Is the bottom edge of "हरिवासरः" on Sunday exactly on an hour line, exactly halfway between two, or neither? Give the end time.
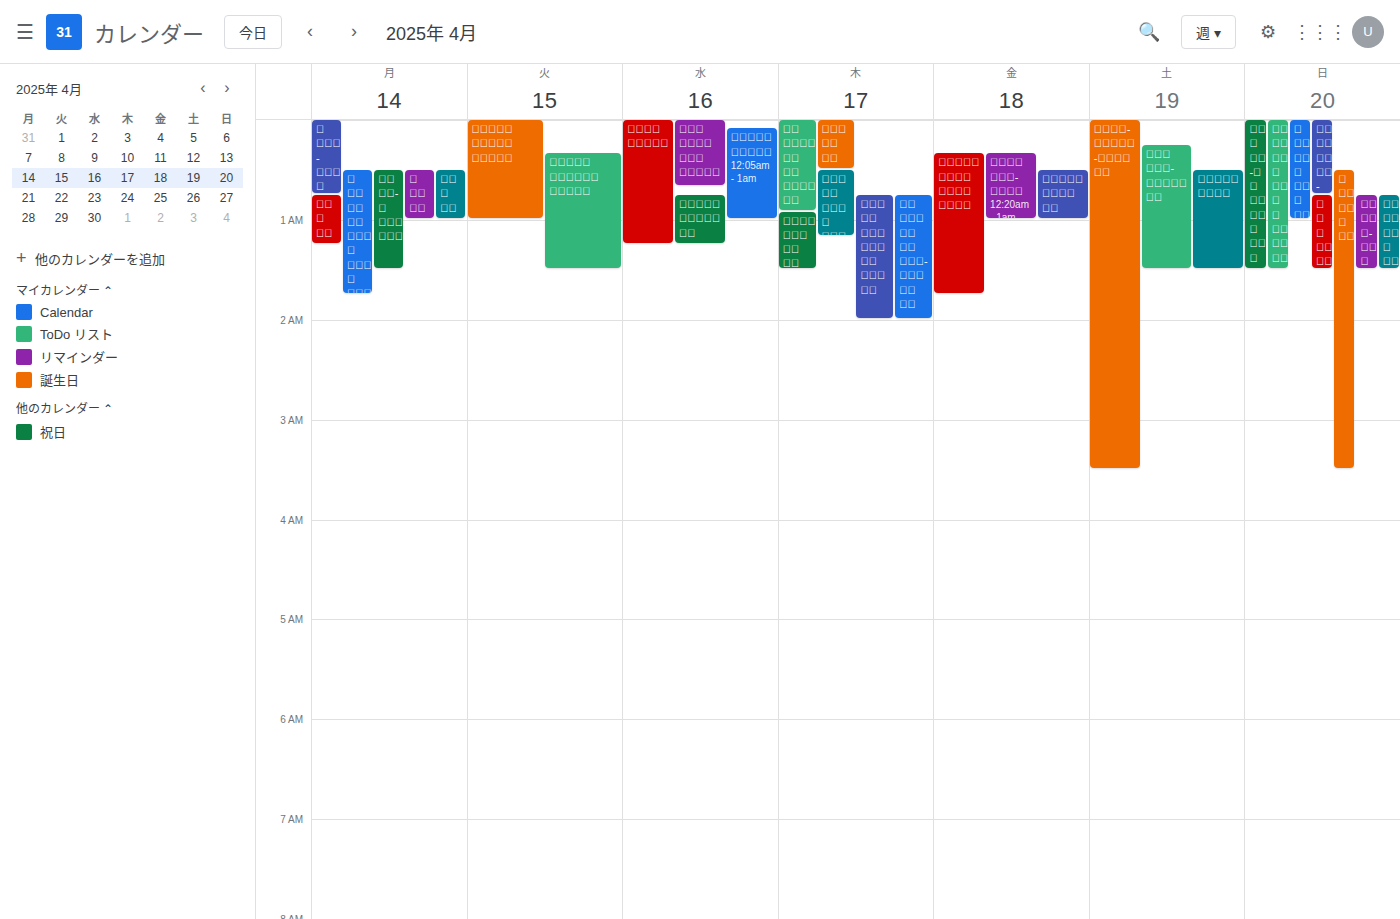
3:30 AM -- halfway between the 3 AM and 4 AM lines.